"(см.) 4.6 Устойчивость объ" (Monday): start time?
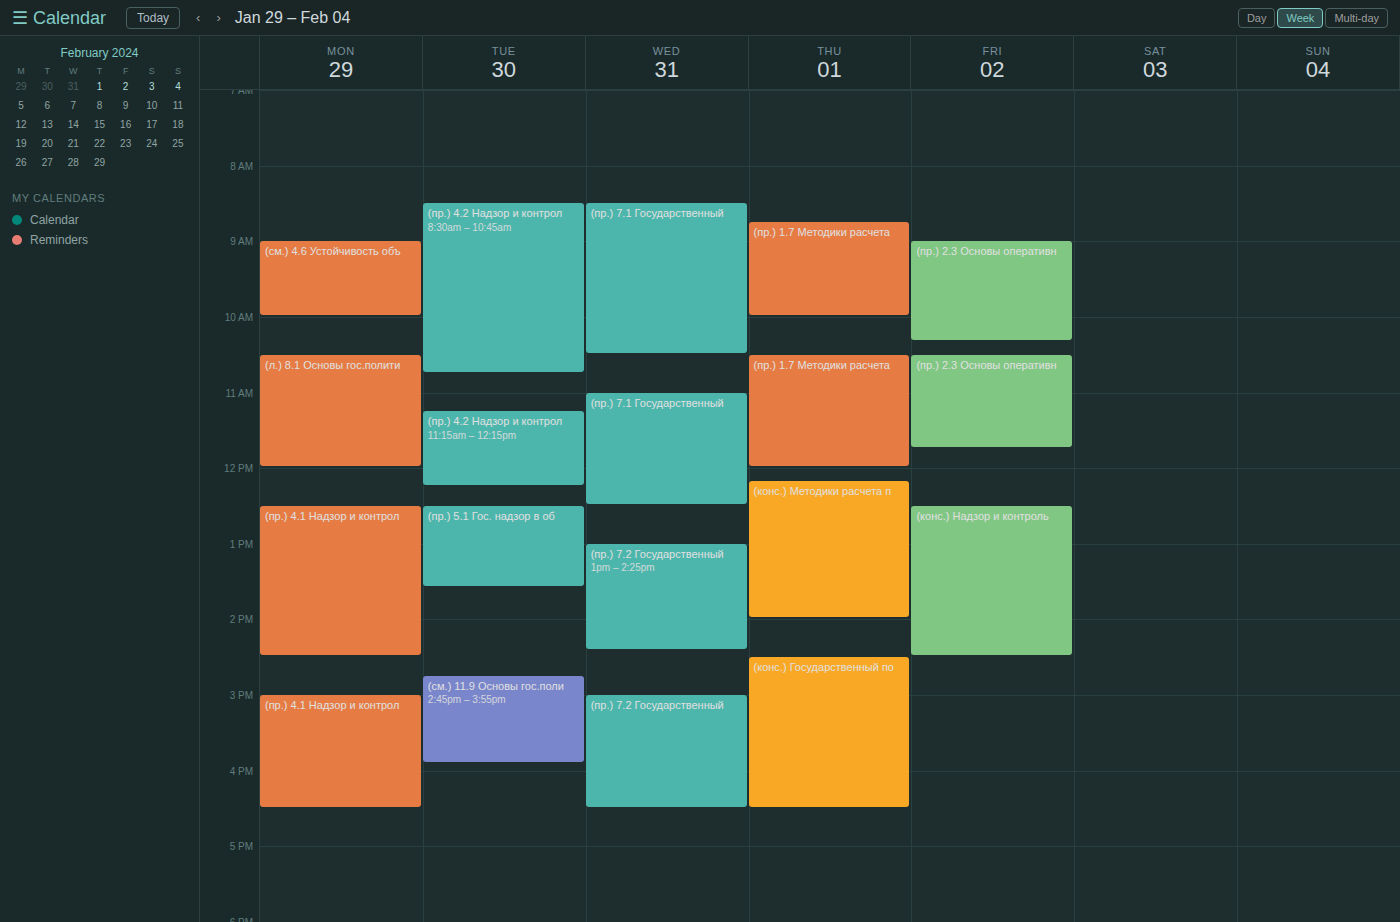
9:00 AM